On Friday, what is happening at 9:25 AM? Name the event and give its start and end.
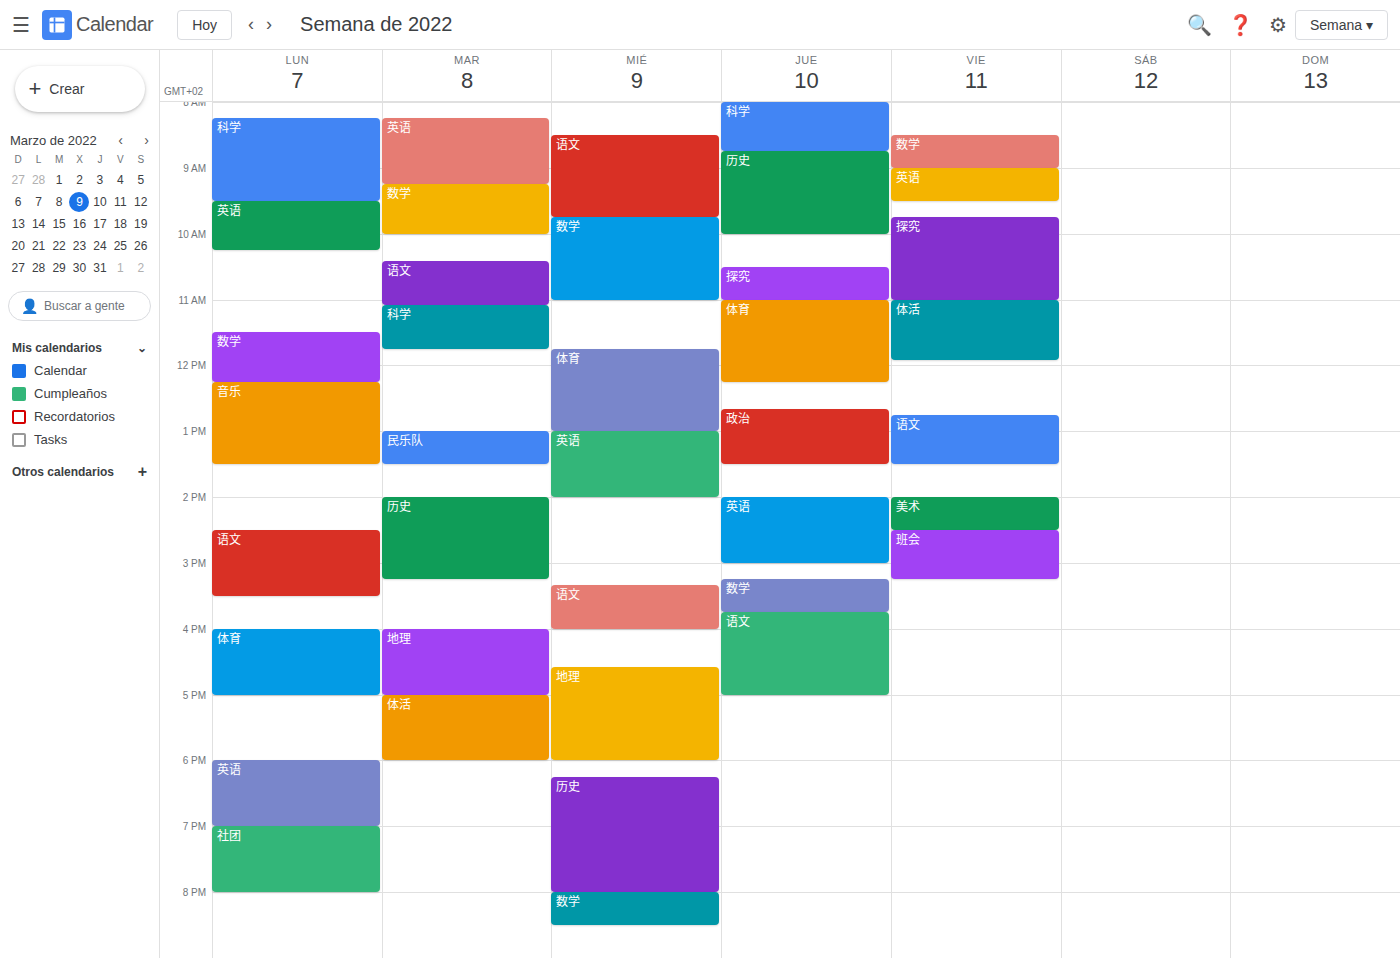
"英语", 9:00 AM to 9:30 AM